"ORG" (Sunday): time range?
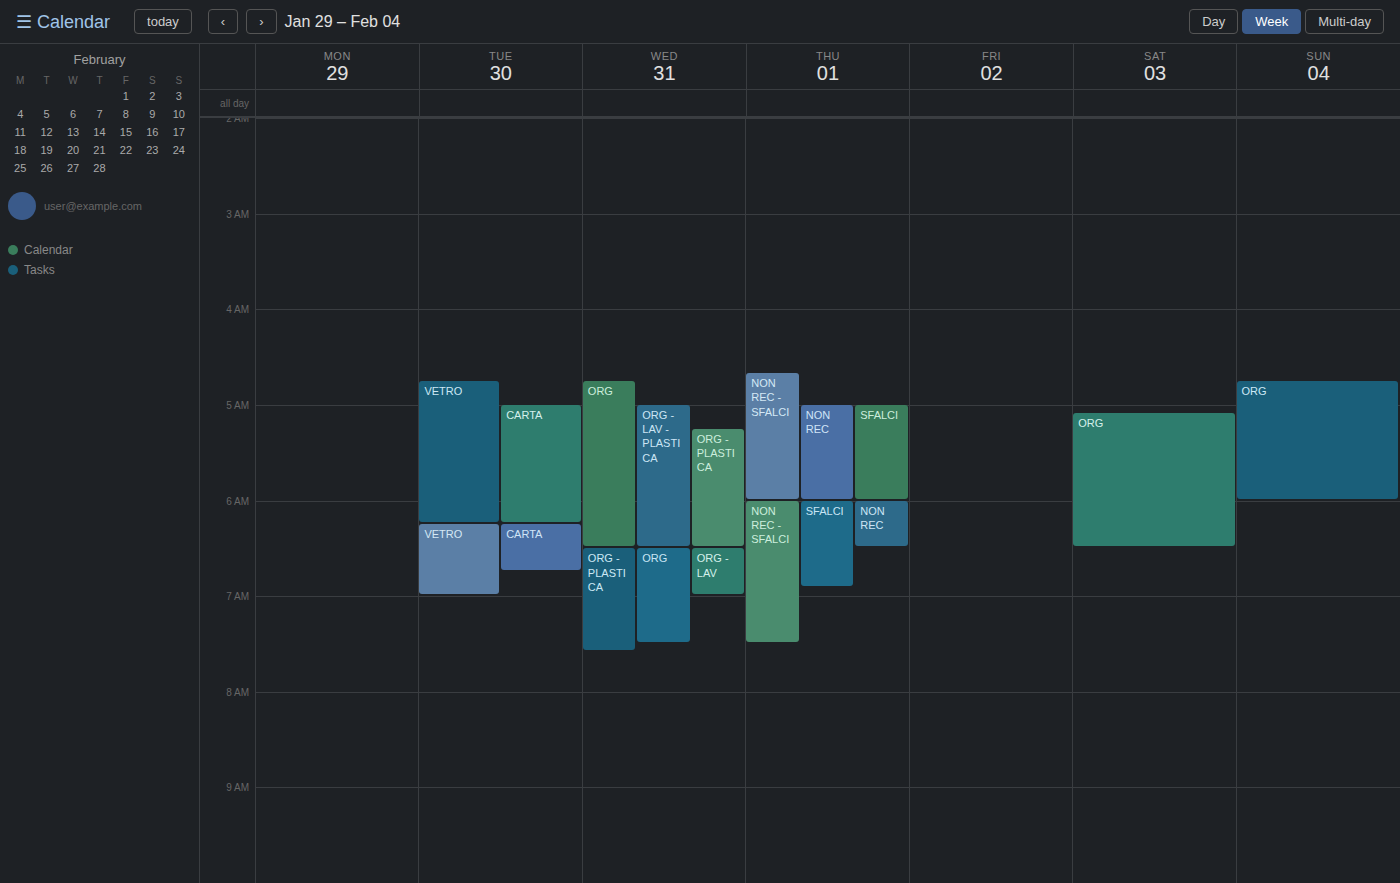
04:45 to 06:00